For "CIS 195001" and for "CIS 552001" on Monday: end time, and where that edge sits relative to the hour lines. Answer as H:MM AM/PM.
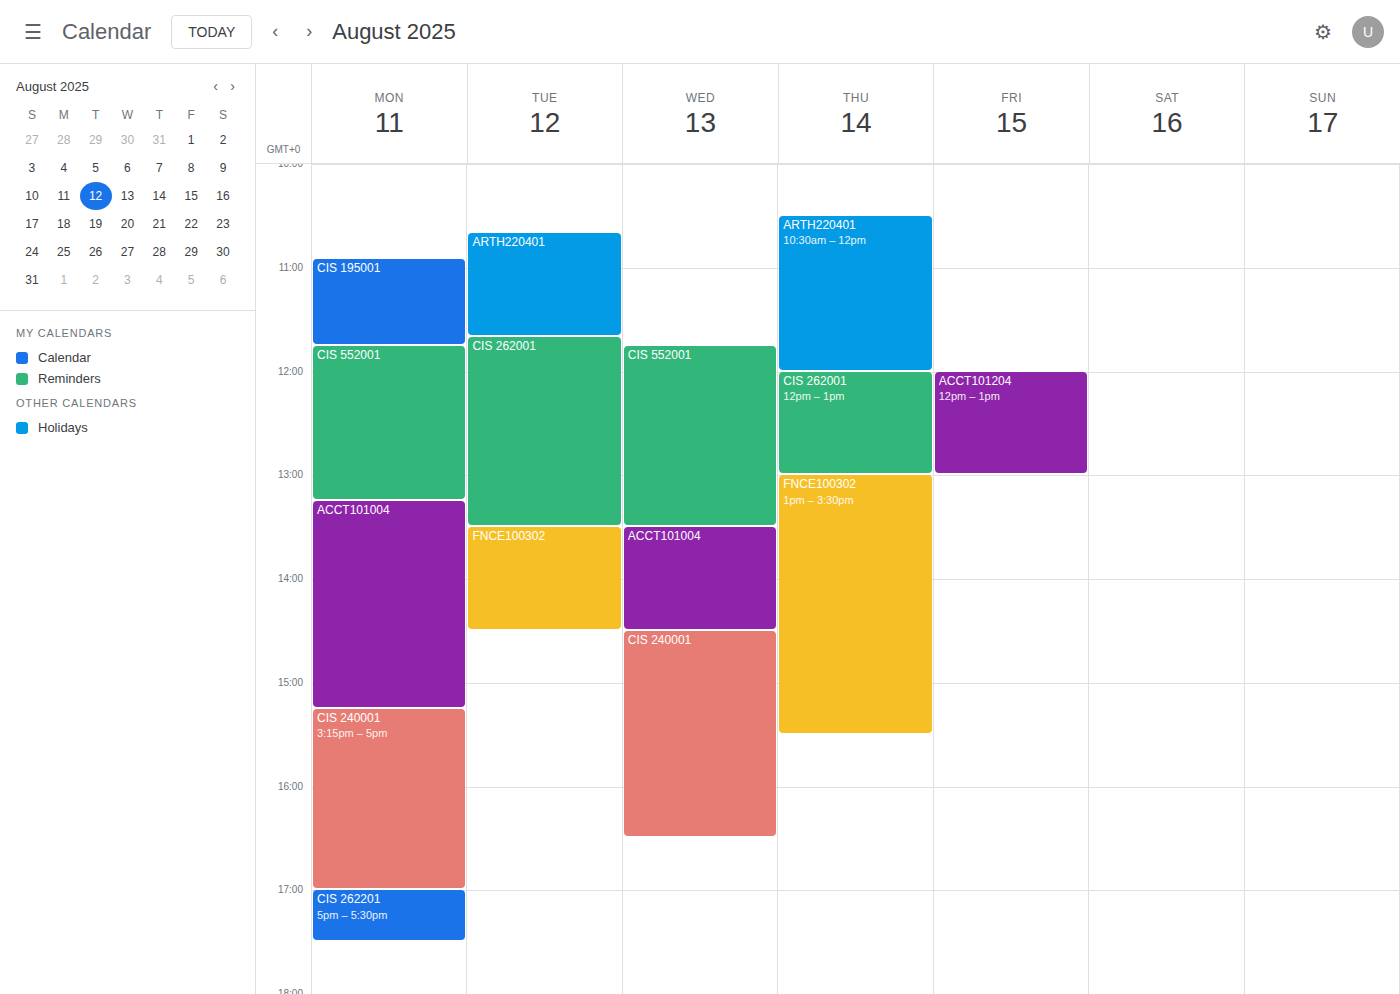
"CIS 195001": 11:45 AM, neither: three quarters of the way from the 11 AM line to the 12 PM line. "CIS 552001": 1:15 PM, neither: a quarter of the way from the 1 PM line to the 2 PM line.